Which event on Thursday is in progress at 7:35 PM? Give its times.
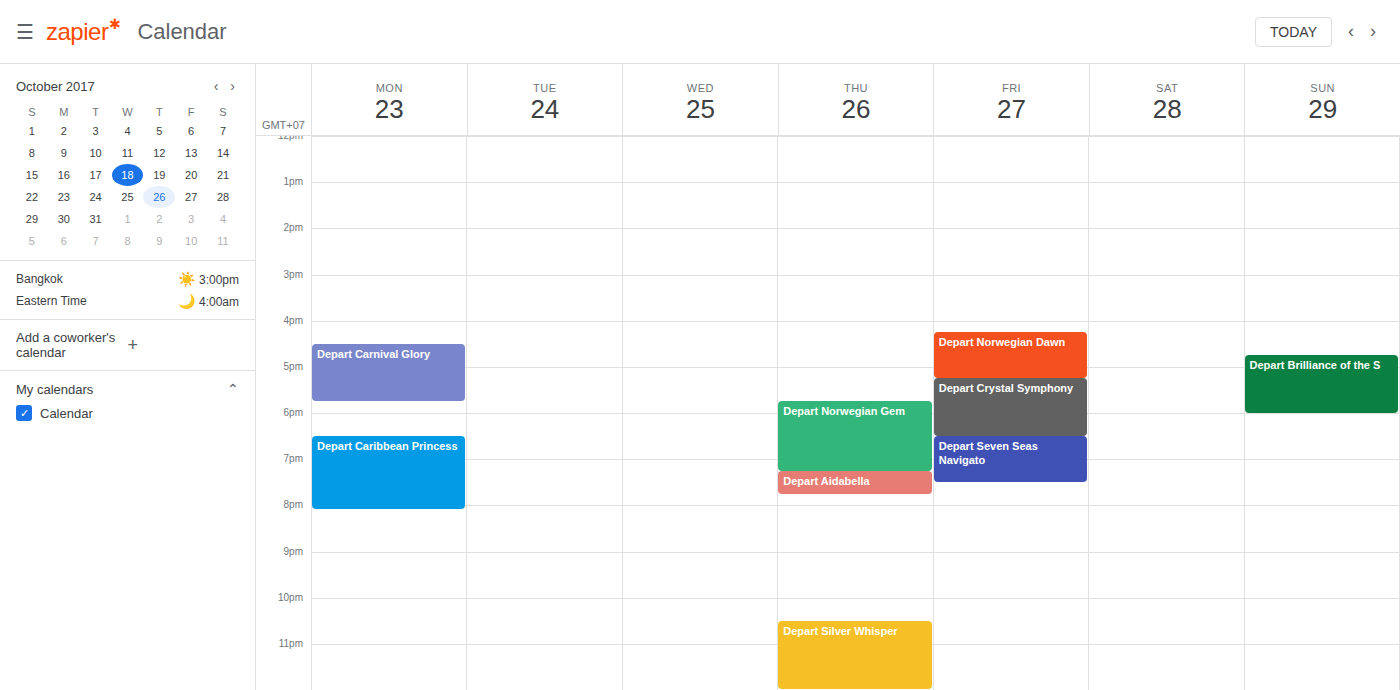
"Depart Aidabella", 7:15 PM to 7:45 PM